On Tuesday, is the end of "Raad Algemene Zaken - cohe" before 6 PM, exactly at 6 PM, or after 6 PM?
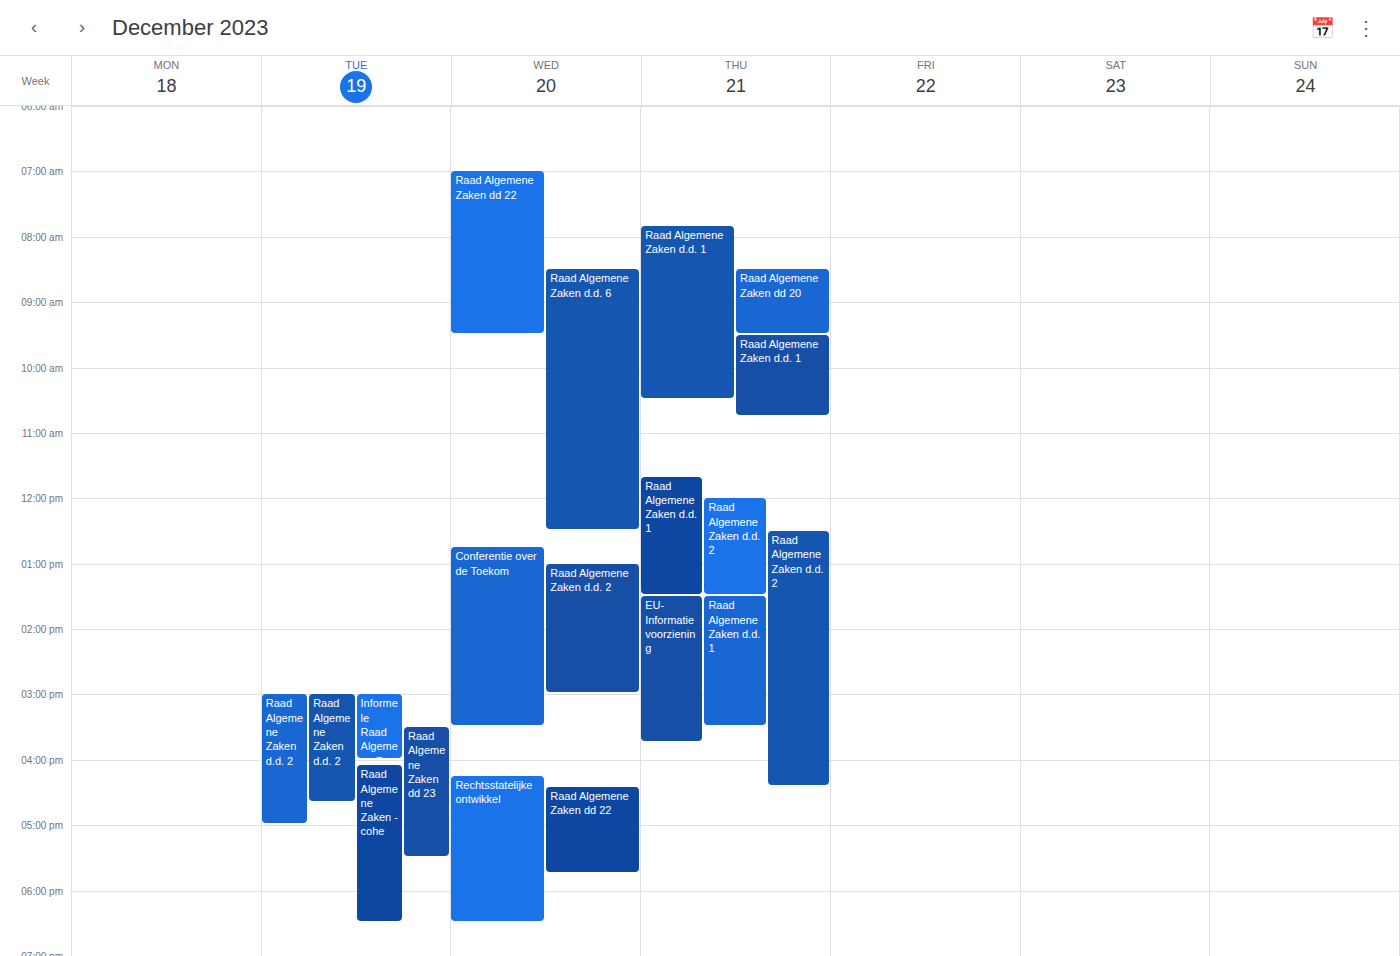
6:30 PM -- after 6 PM, 30 minutes below the 6 PM line.